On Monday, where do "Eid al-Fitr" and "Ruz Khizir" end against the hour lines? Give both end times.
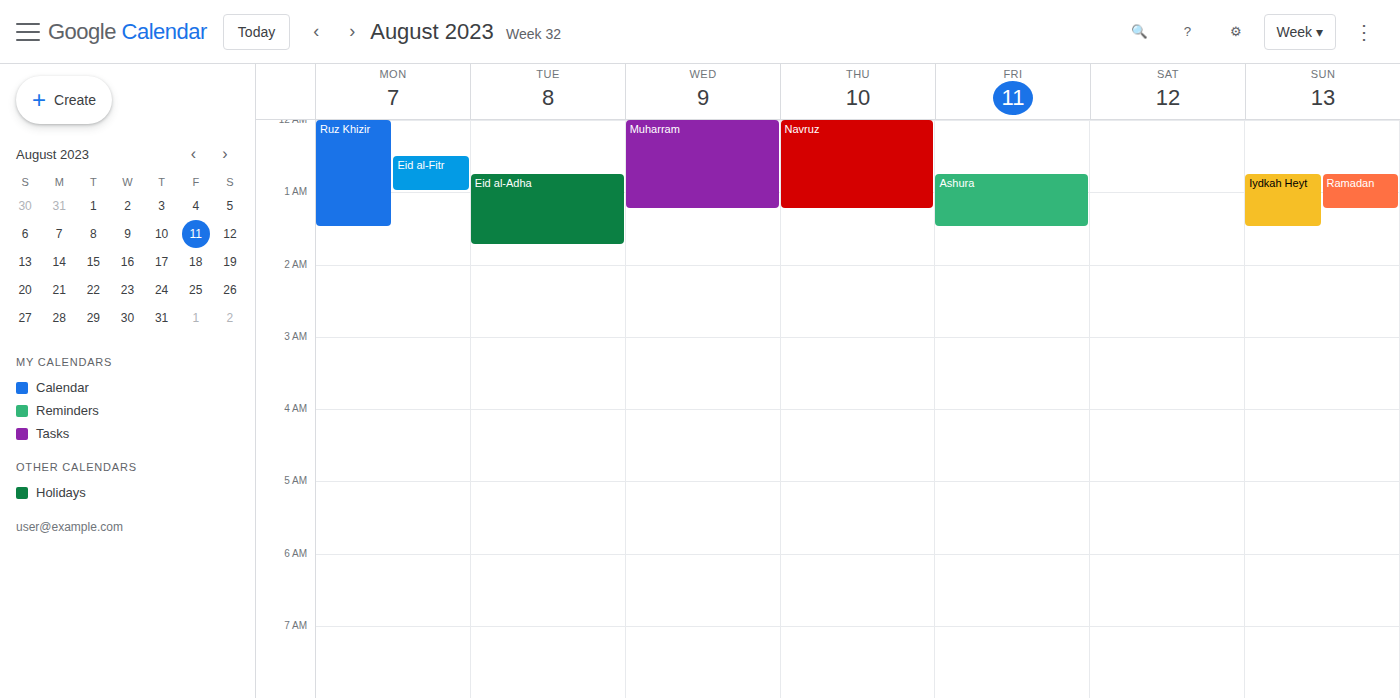
"Eid al-Fitr": 1:00 AM, exactly on the 1 AM line. "Ruz Khizir": 1:30 AM, halfway between the 1 AM and 2 AM lines.